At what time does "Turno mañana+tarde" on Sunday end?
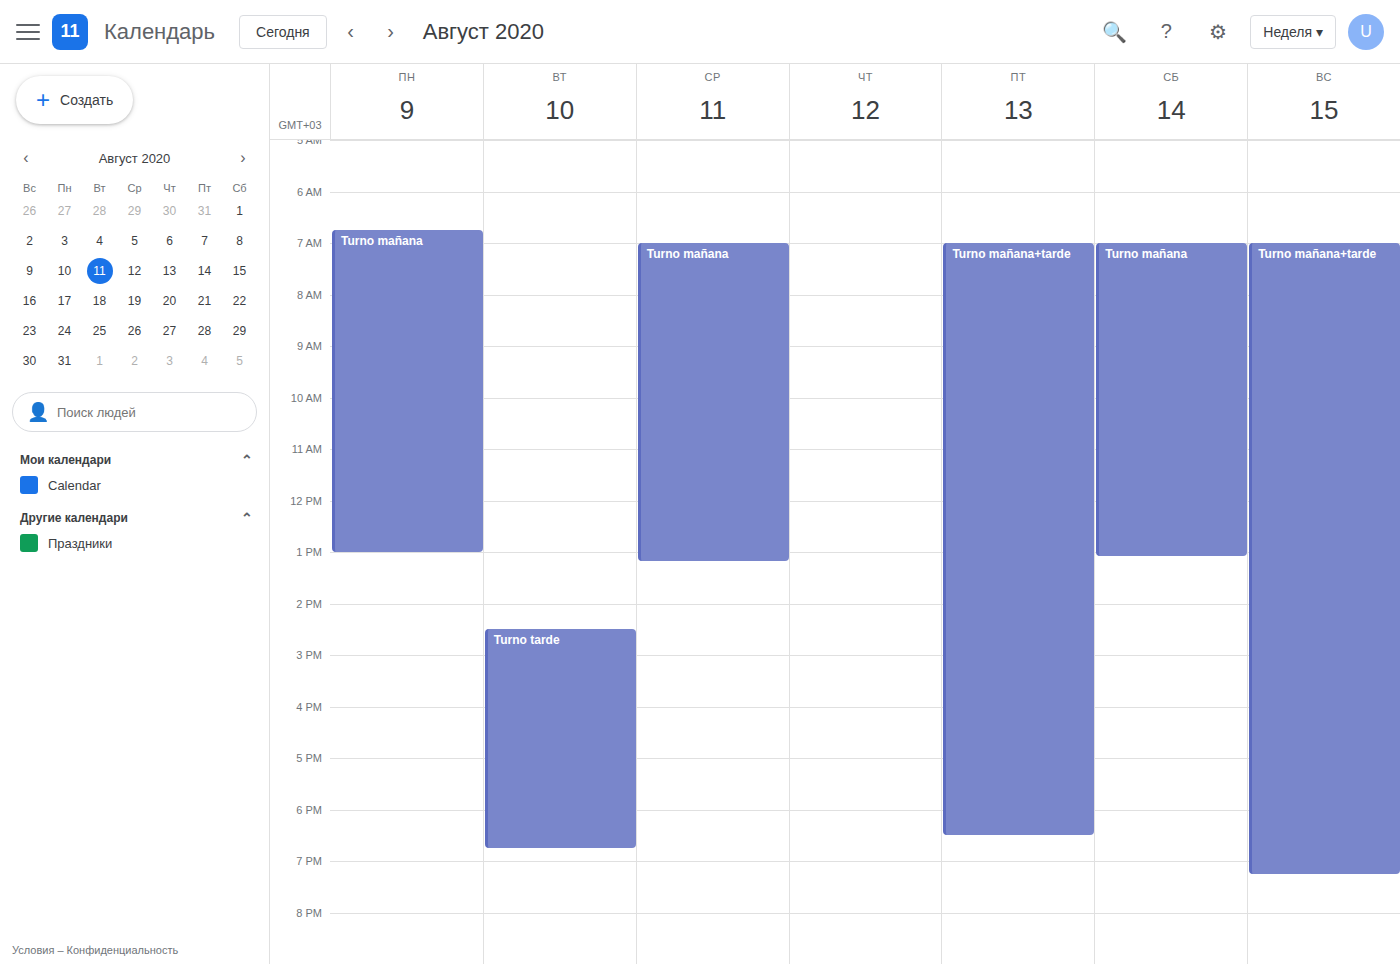
7:15 PM